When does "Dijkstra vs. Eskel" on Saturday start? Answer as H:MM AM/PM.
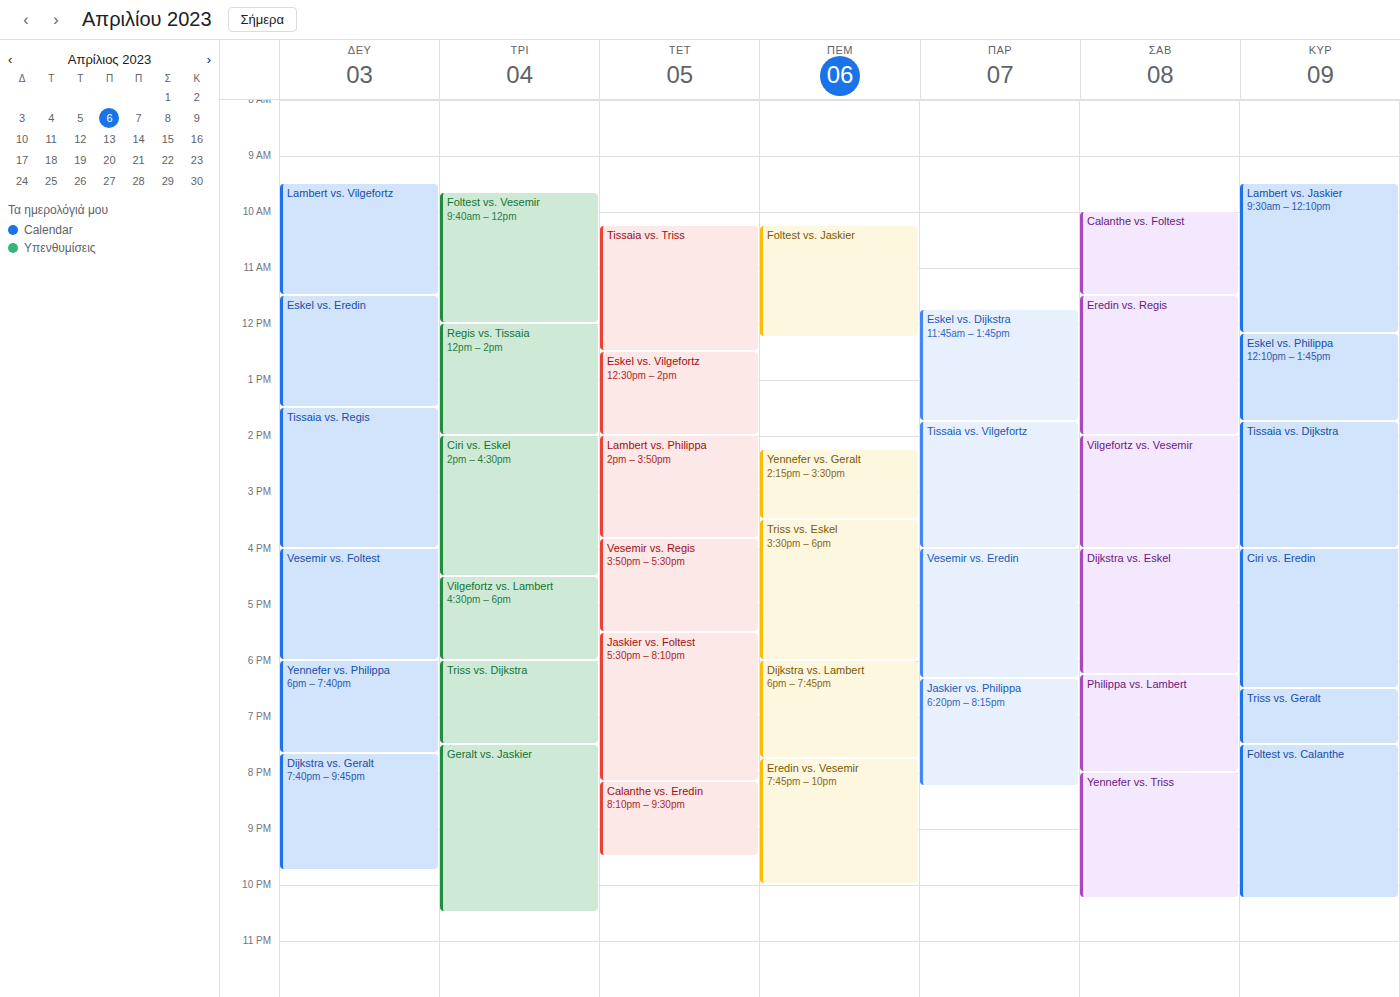
4:00 PM